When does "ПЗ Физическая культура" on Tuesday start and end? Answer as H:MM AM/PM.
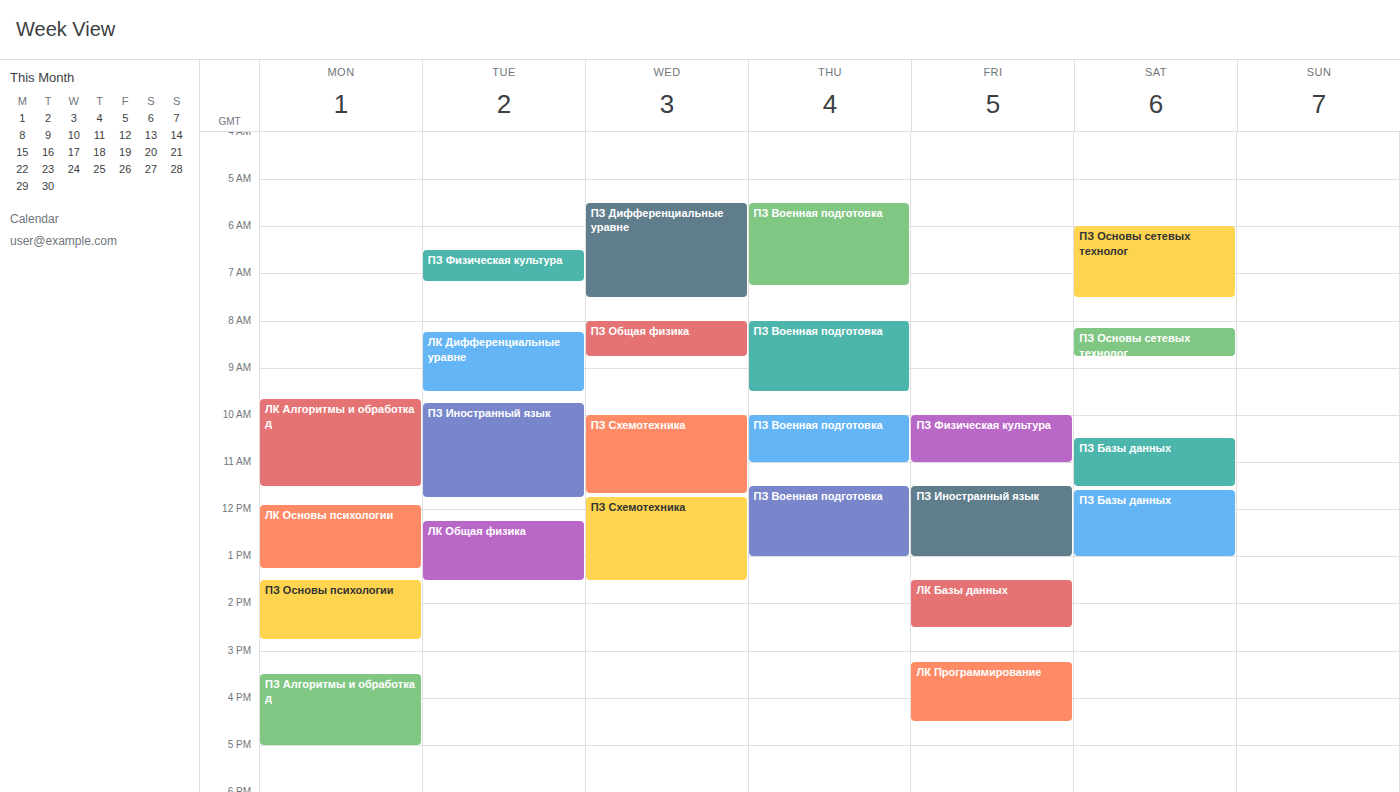
6:30 AM to 7:10 AM